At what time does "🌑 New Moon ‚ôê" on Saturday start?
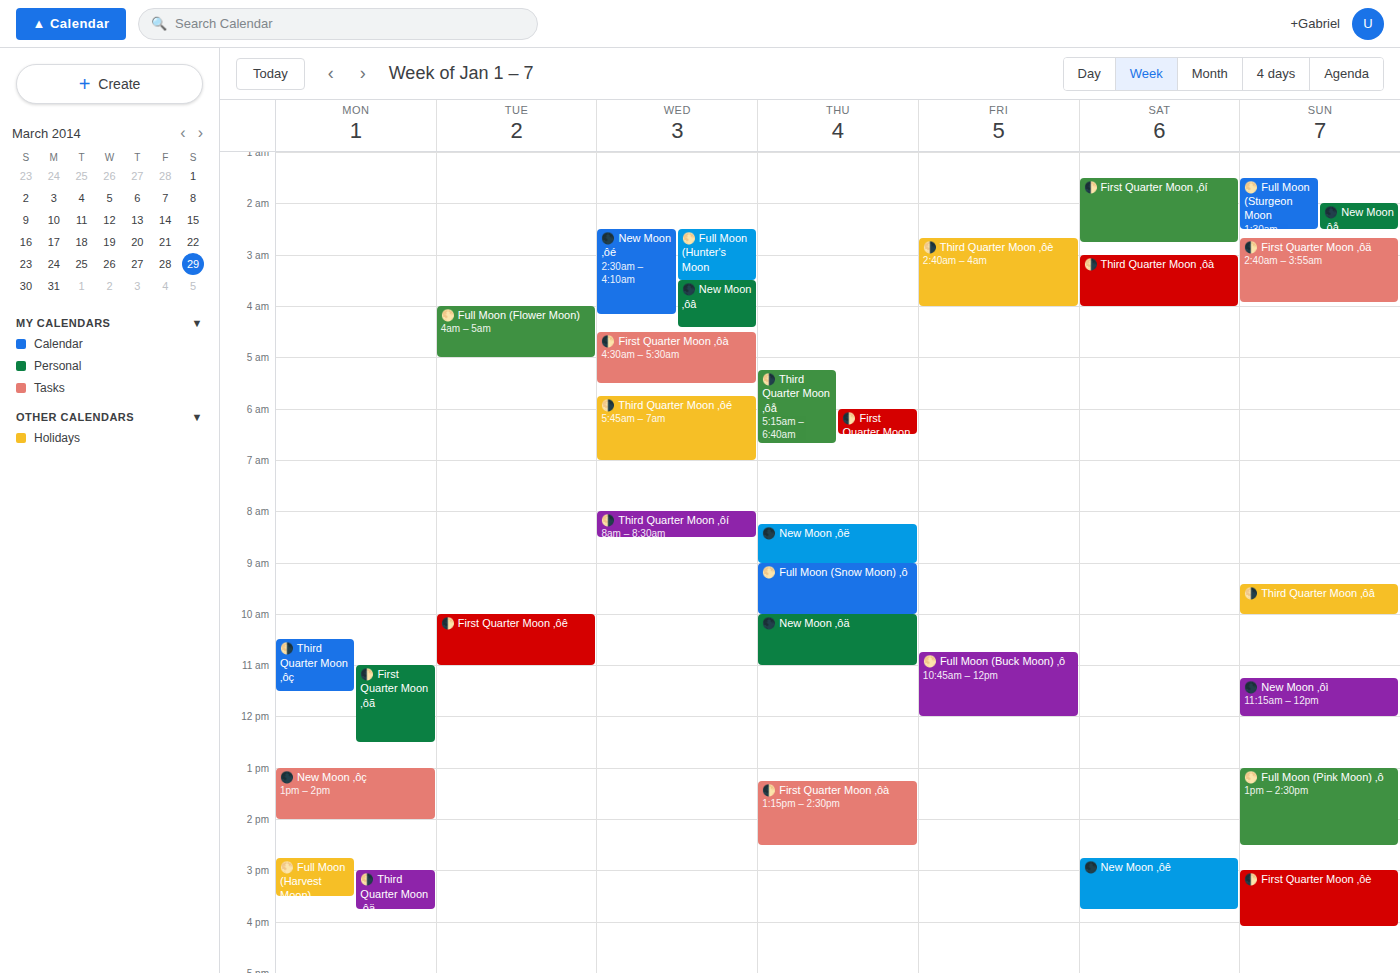
14:45